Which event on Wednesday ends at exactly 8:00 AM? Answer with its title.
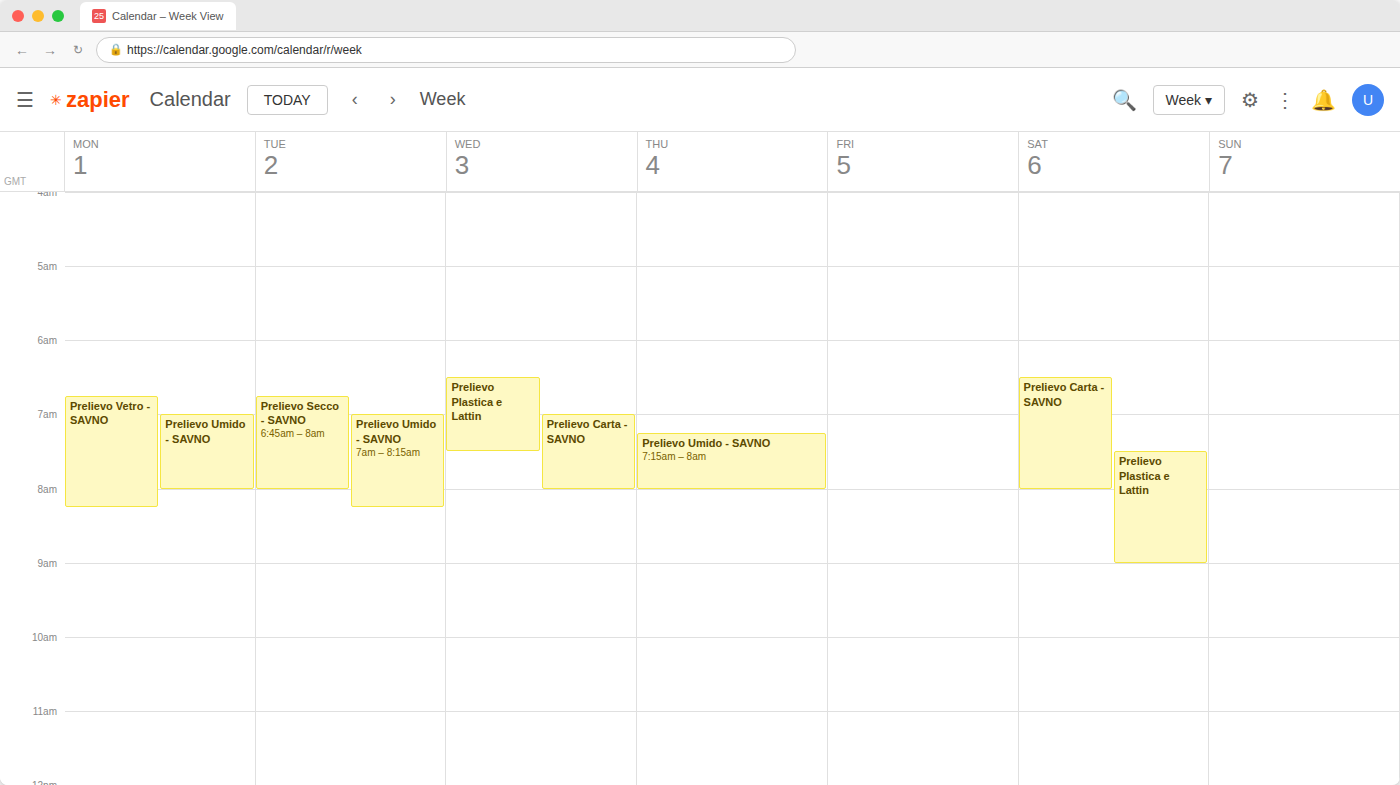
"Prelievo Carta - SAVNO"